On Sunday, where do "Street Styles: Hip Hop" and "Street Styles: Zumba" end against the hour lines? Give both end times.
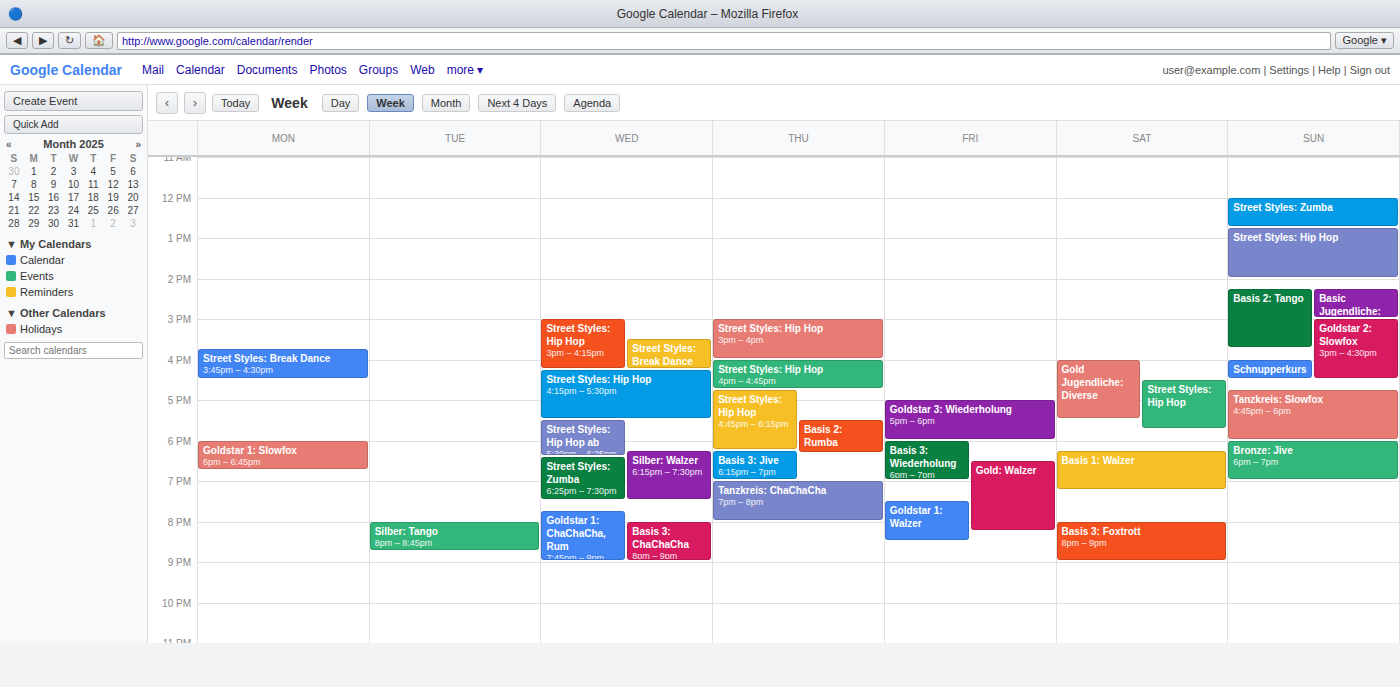
"Street Styles: Hip Hop": 2:00 PM, exactly on the 2 PM line. "Street Styles: Zumba": 12:45 PM, neither: three quarters of the way from the 12 PM line to the 1 PM line.